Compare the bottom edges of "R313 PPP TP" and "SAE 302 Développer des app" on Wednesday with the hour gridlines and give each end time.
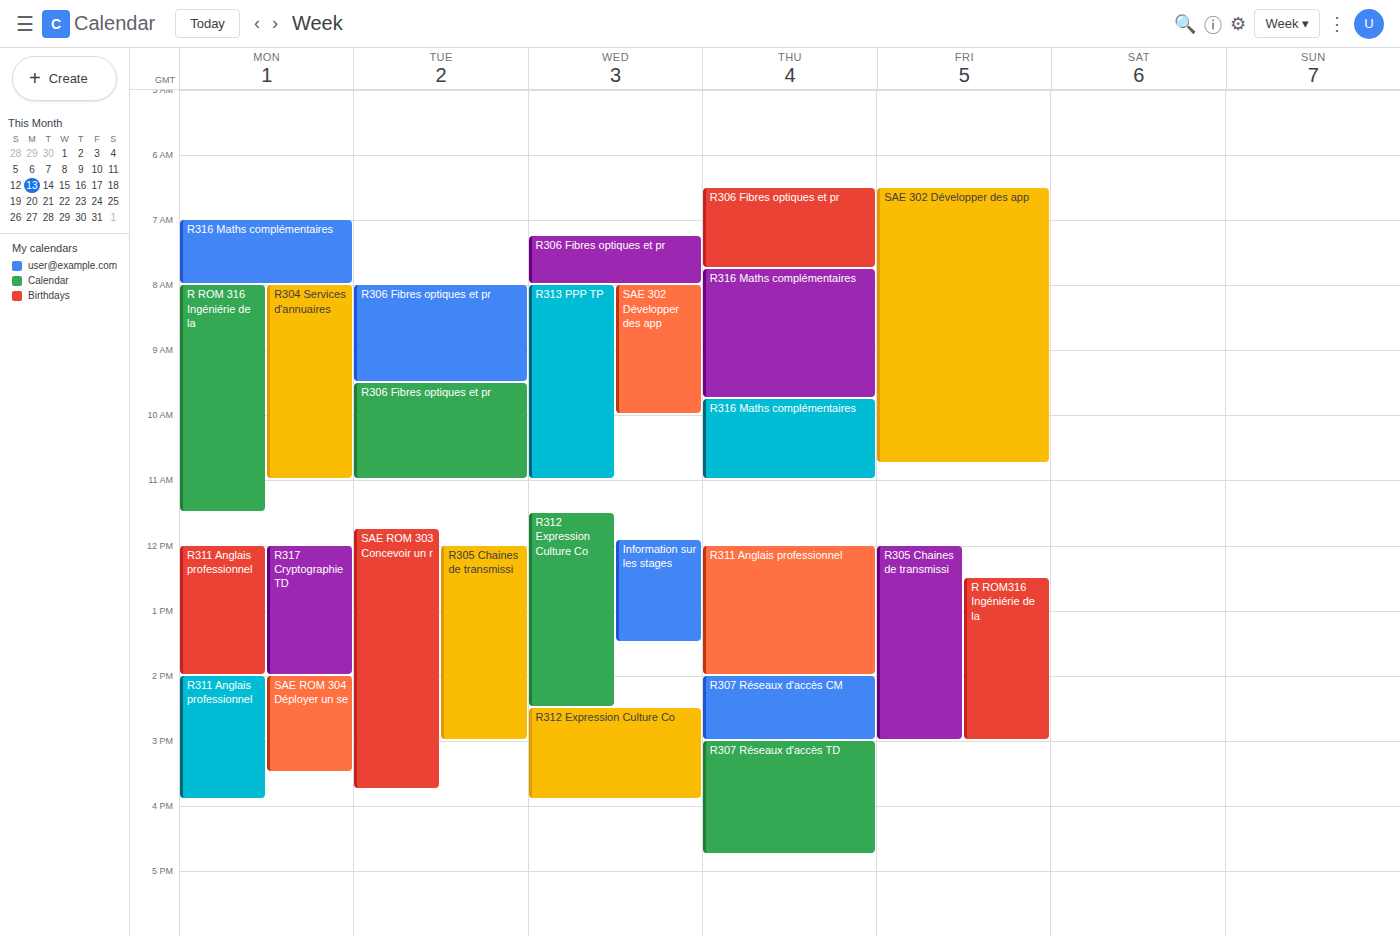
"R313 PPP TP": 11:00, exactly on the 11:00 line. "SAE 302 Développer des app": 10:00, exactly on the 10:00 line.